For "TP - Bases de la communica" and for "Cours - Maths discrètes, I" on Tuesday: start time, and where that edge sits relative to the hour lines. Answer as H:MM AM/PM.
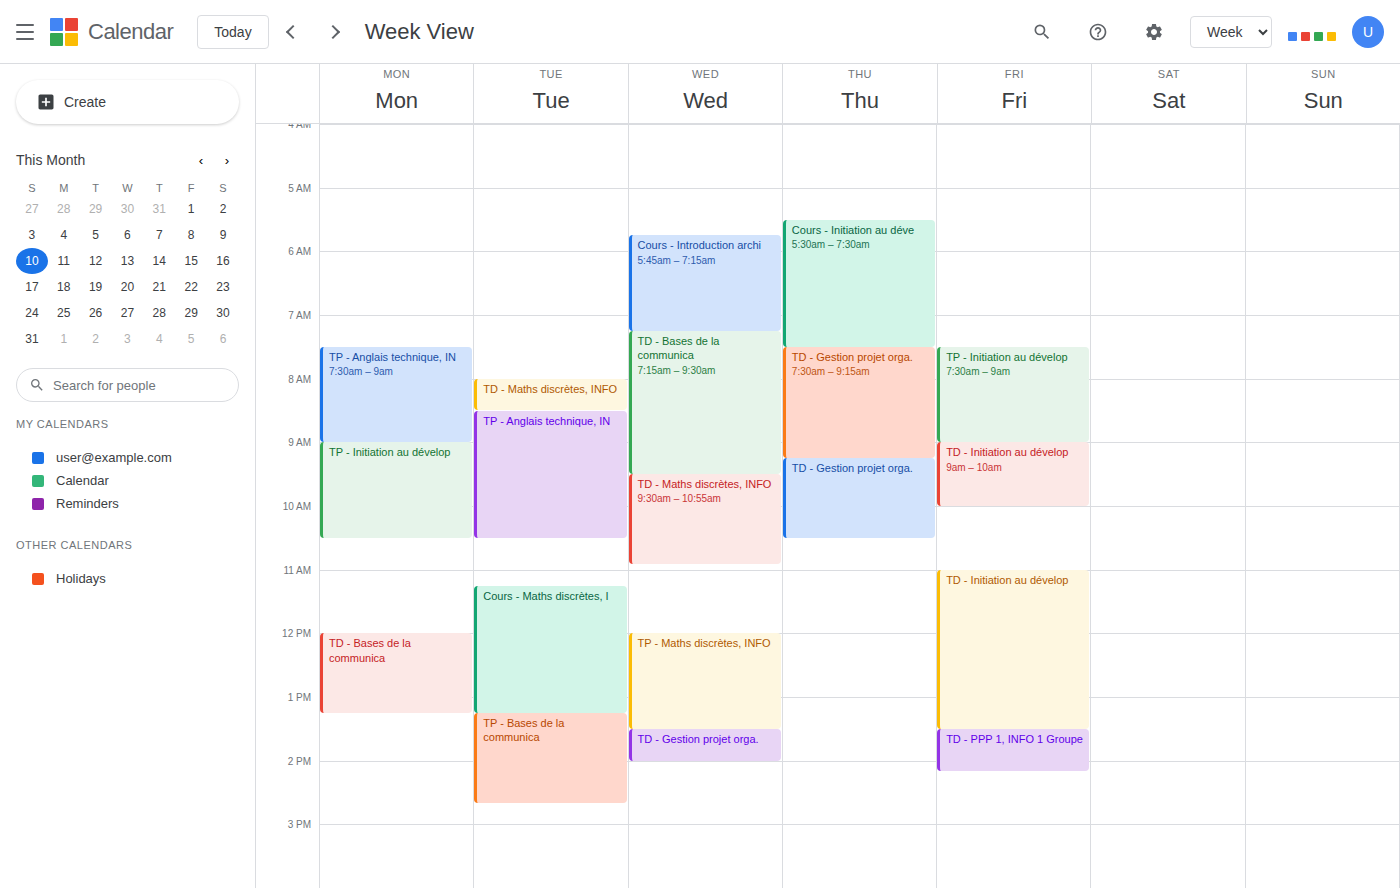
"TP - Bases de la communica": 1:15 PM, neither: a quarter of the way from the 1 PM line to the 2 PM line. "Cours - Maths discrètes, I": 11:15 AM, neither: a quarter of the way from the 11 AM line to the 12 PM line.